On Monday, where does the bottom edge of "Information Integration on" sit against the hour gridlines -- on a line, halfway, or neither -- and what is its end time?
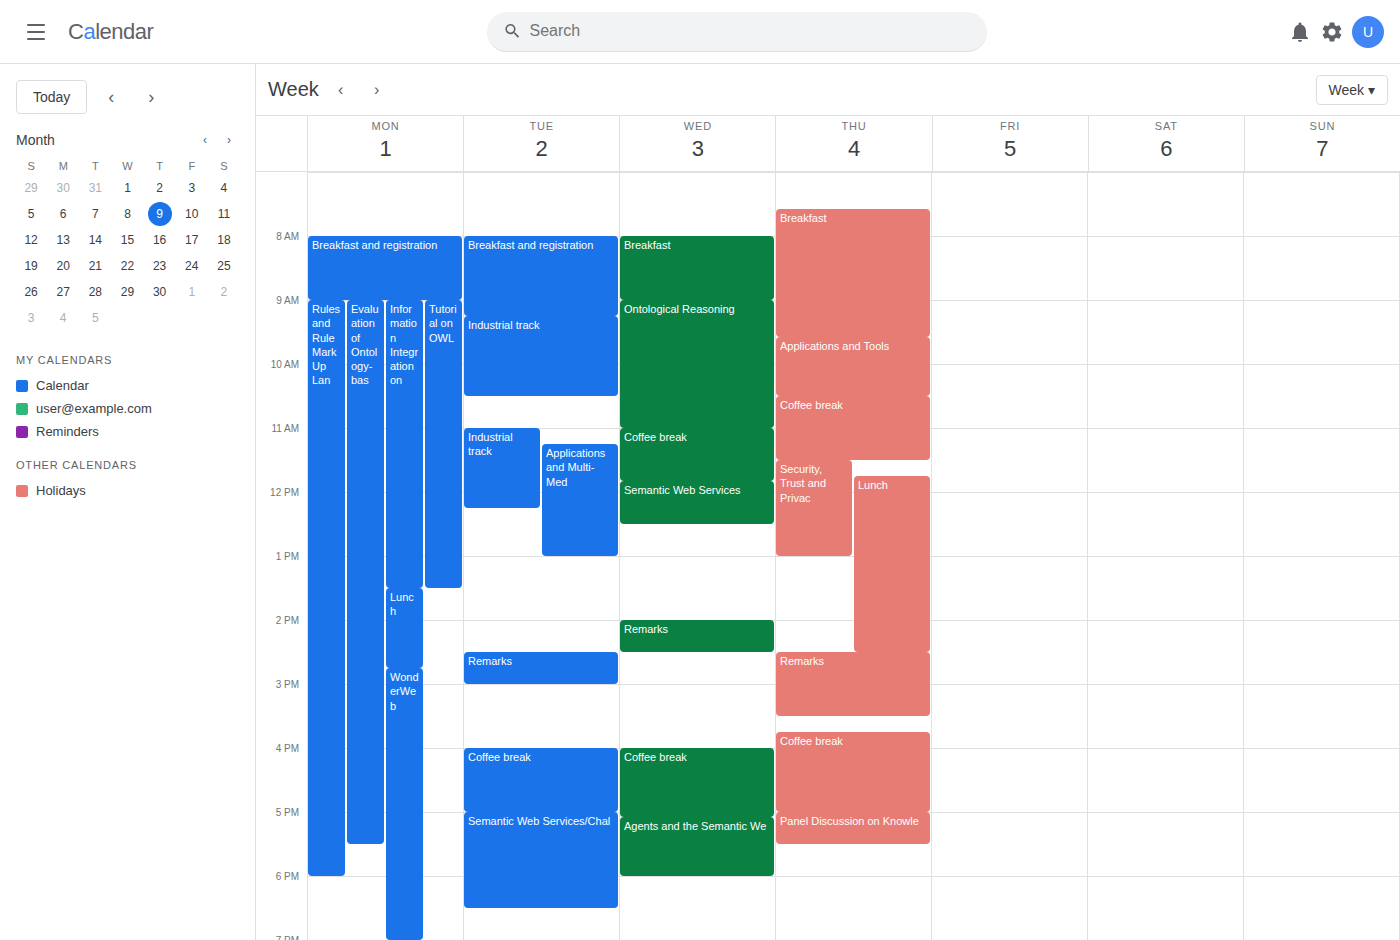
1:30 PM -- halfway between the 1 PM and 2 PM lines.